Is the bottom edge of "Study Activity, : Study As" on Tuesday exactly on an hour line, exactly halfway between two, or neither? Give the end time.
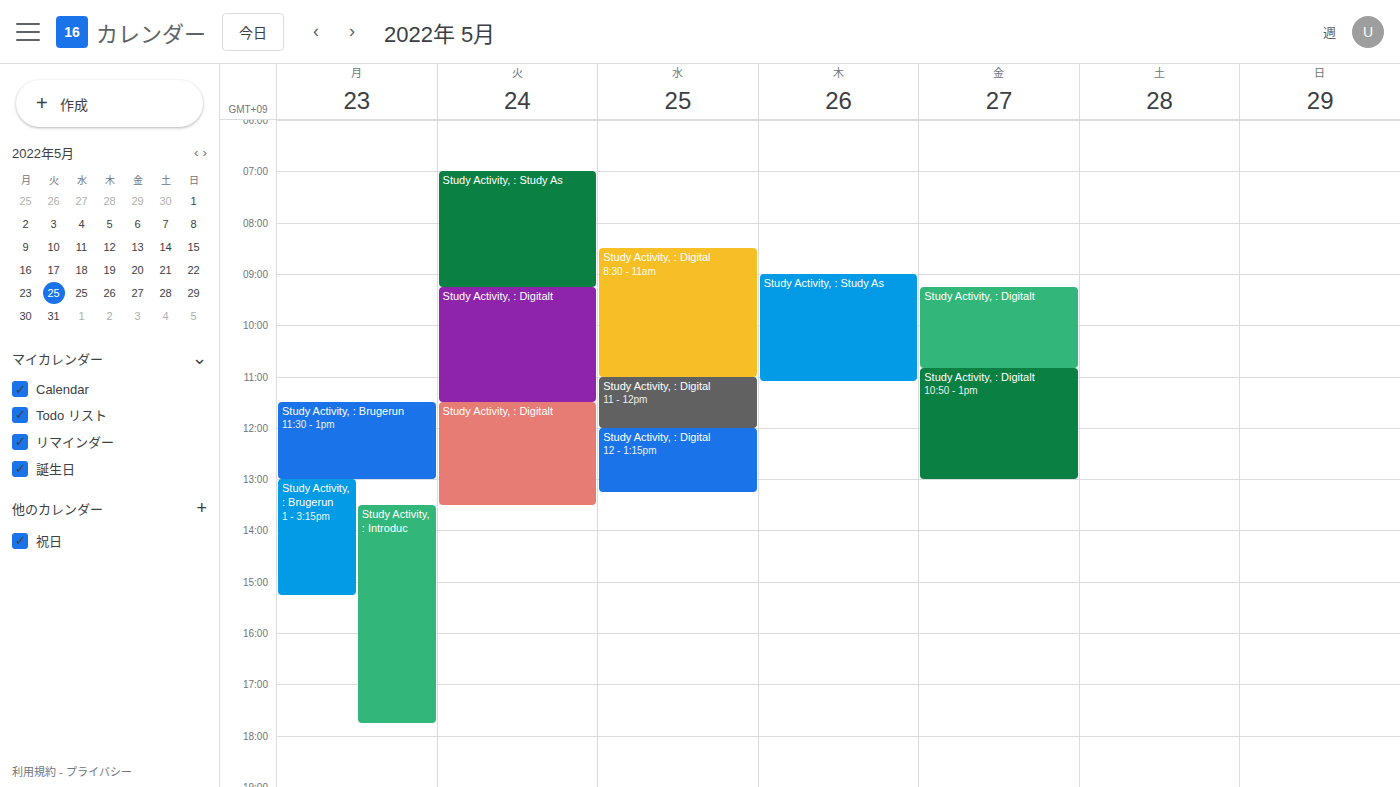
9:15 AM -- neither: a quarter of the way from the 9 AM line to the 10 AM line.